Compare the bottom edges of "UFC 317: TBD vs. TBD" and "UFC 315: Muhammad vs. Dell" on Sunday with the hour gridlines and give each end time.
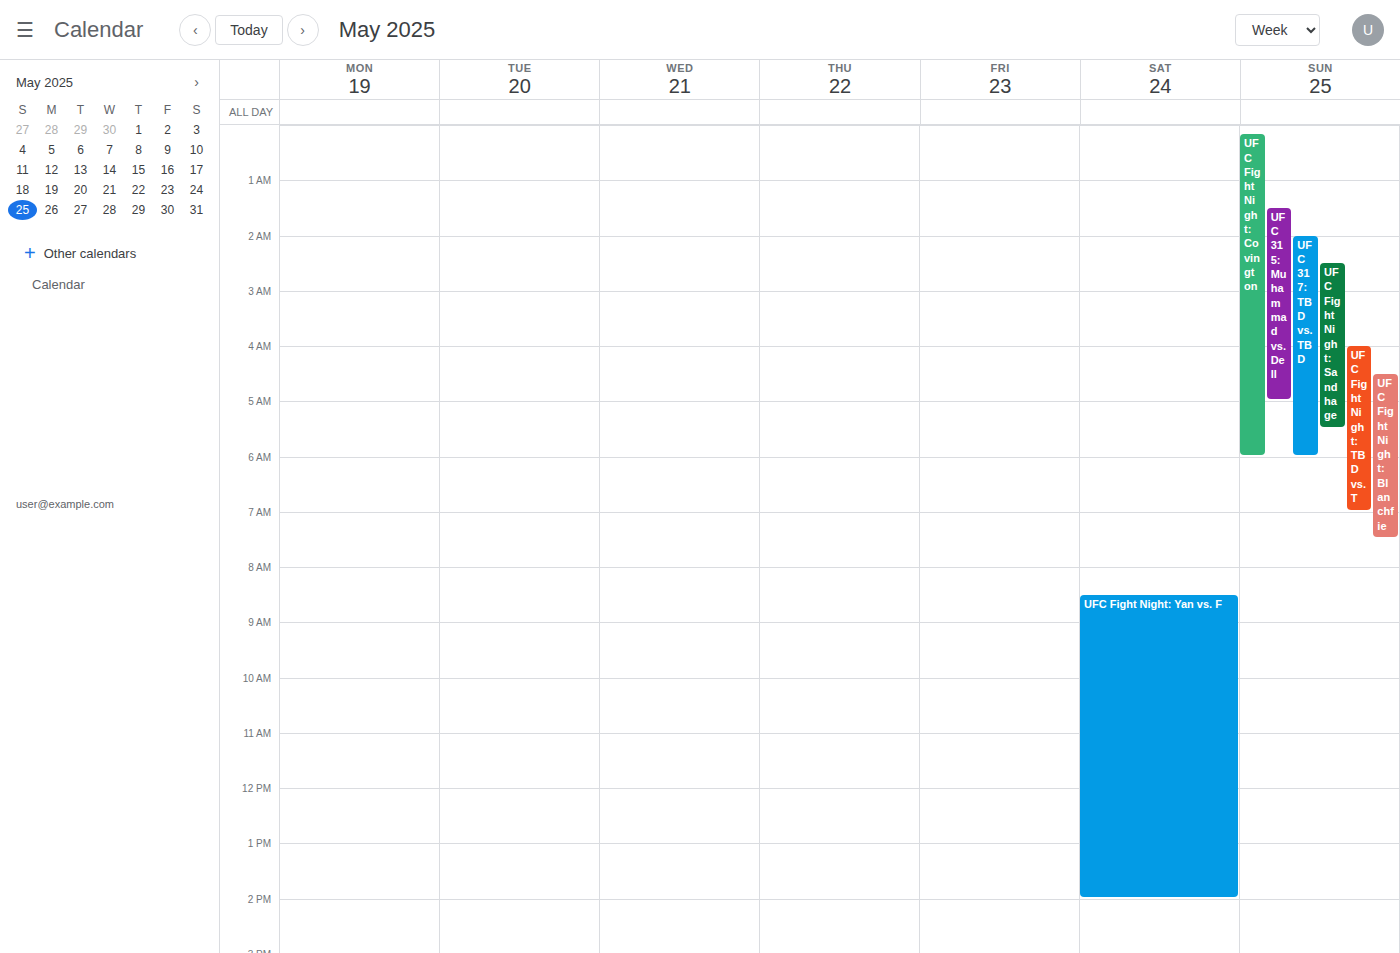
"UFC 317: TBD vs. TBD": 6:00 AM, exactly on the 6 AM line. "UFC 315: Muhammad vs. Dell": 5:00 AM, exactly on the 5 AM line.